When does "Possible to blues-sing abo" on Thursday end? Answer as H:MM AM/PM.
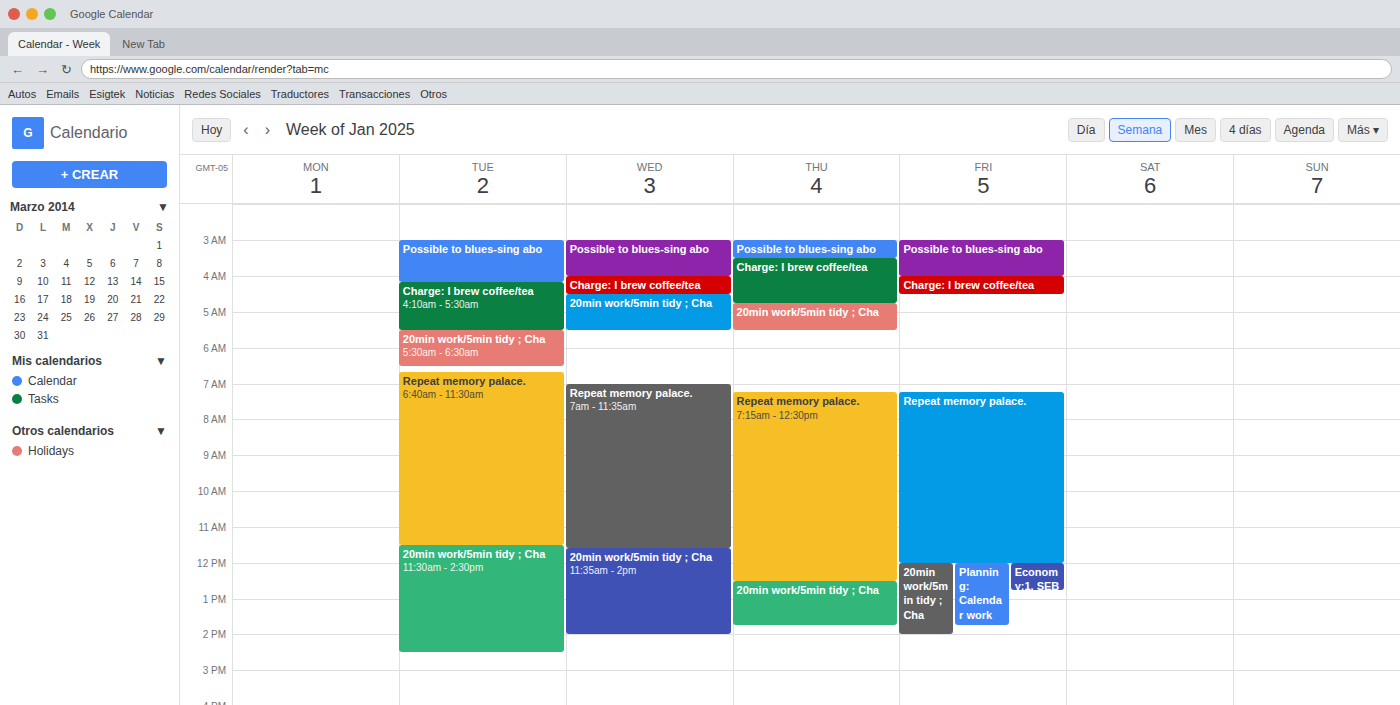
3:30 AM